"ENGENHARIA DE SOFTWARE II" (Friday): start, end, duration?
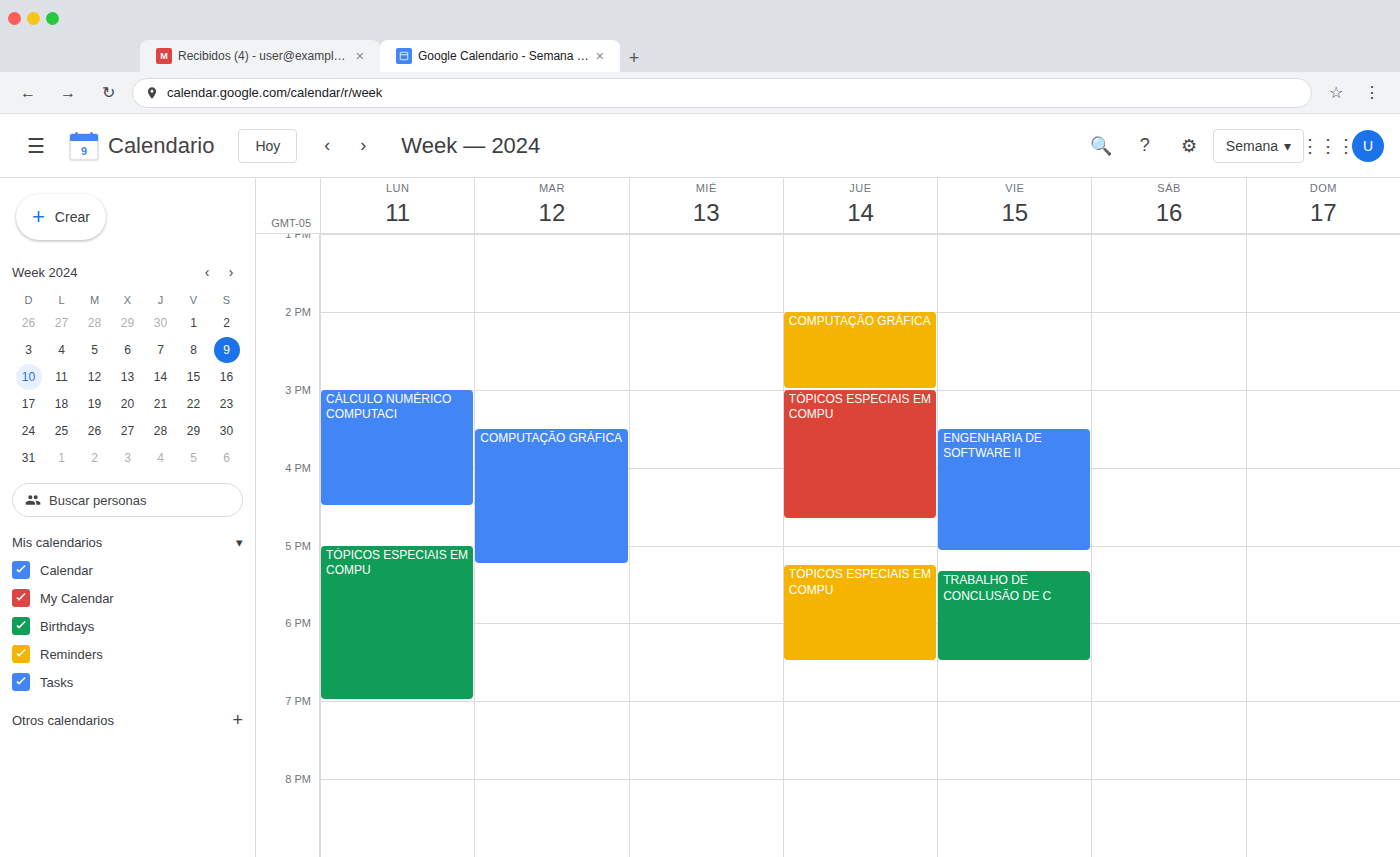
3:30 PM to 5:05 PM, 1 hour 35 minutes